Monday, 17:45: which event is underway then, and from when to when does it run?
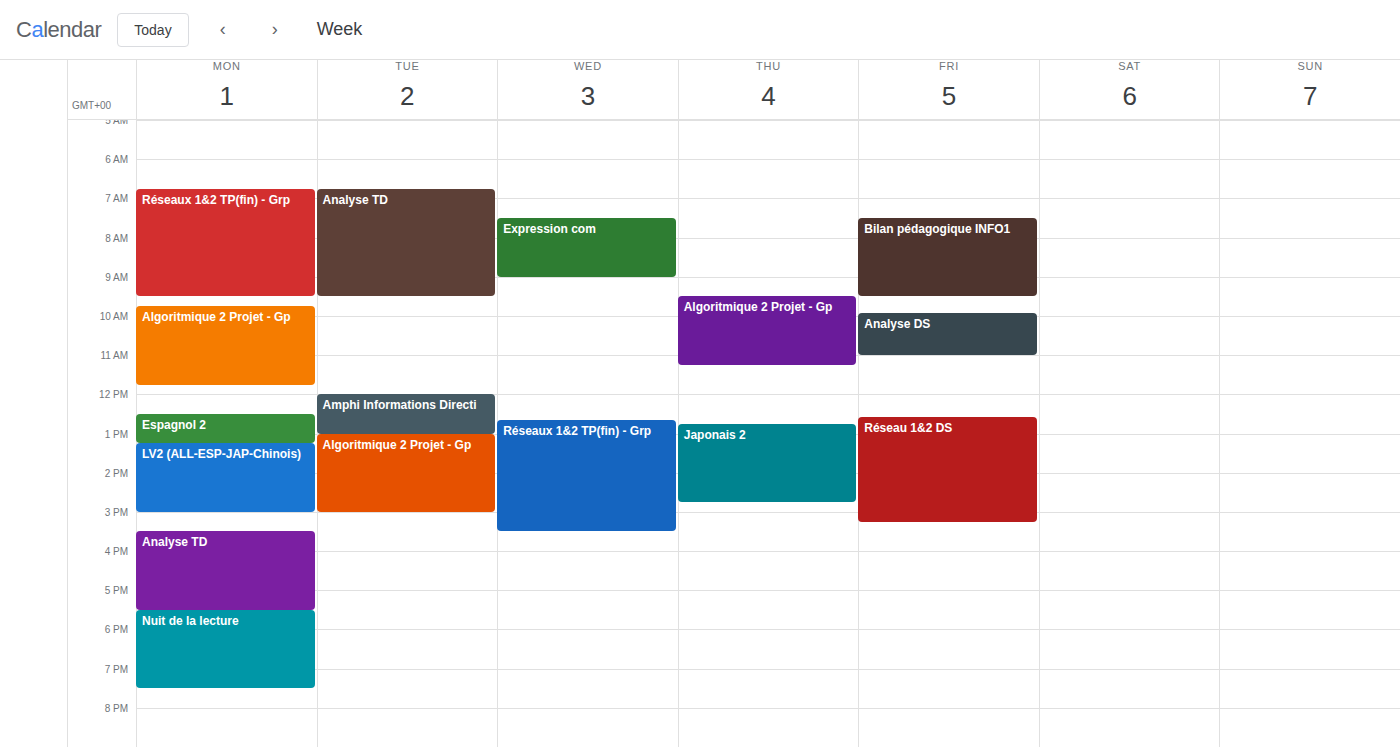
"Nuit de la lecture", 17:30 to 19:30